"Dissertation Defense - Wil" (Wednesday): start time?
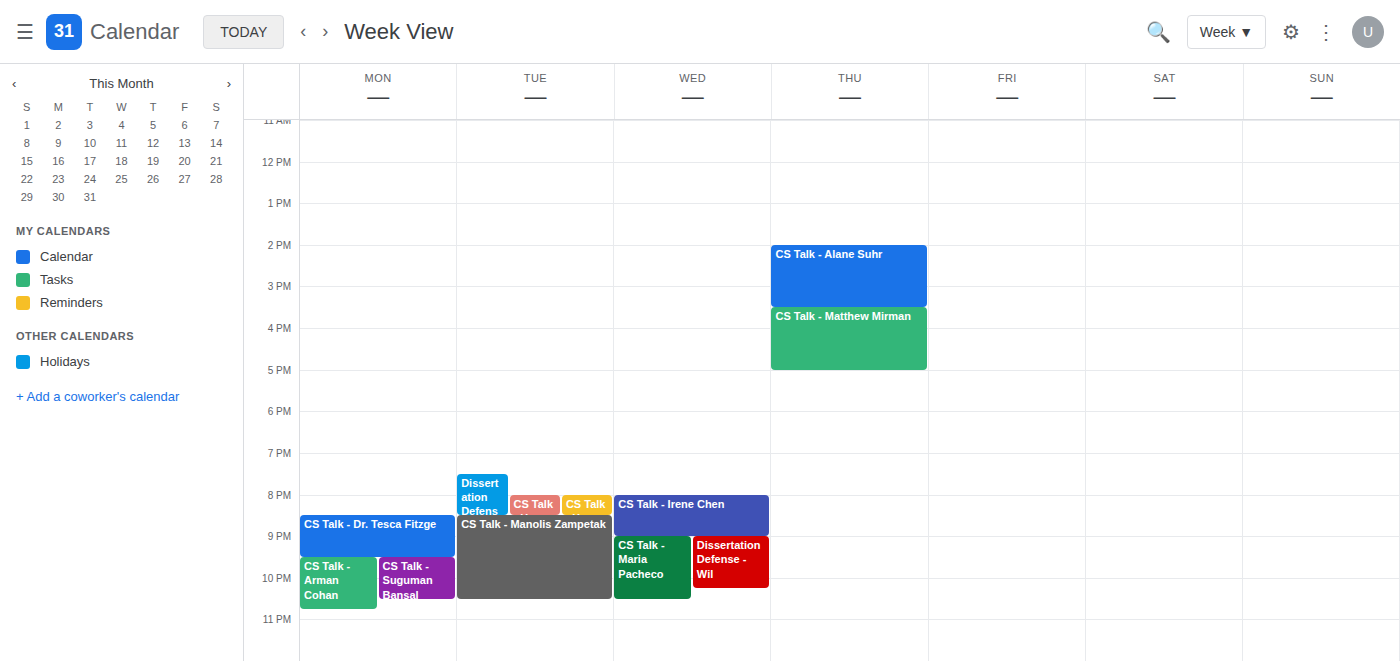
9:00 PM